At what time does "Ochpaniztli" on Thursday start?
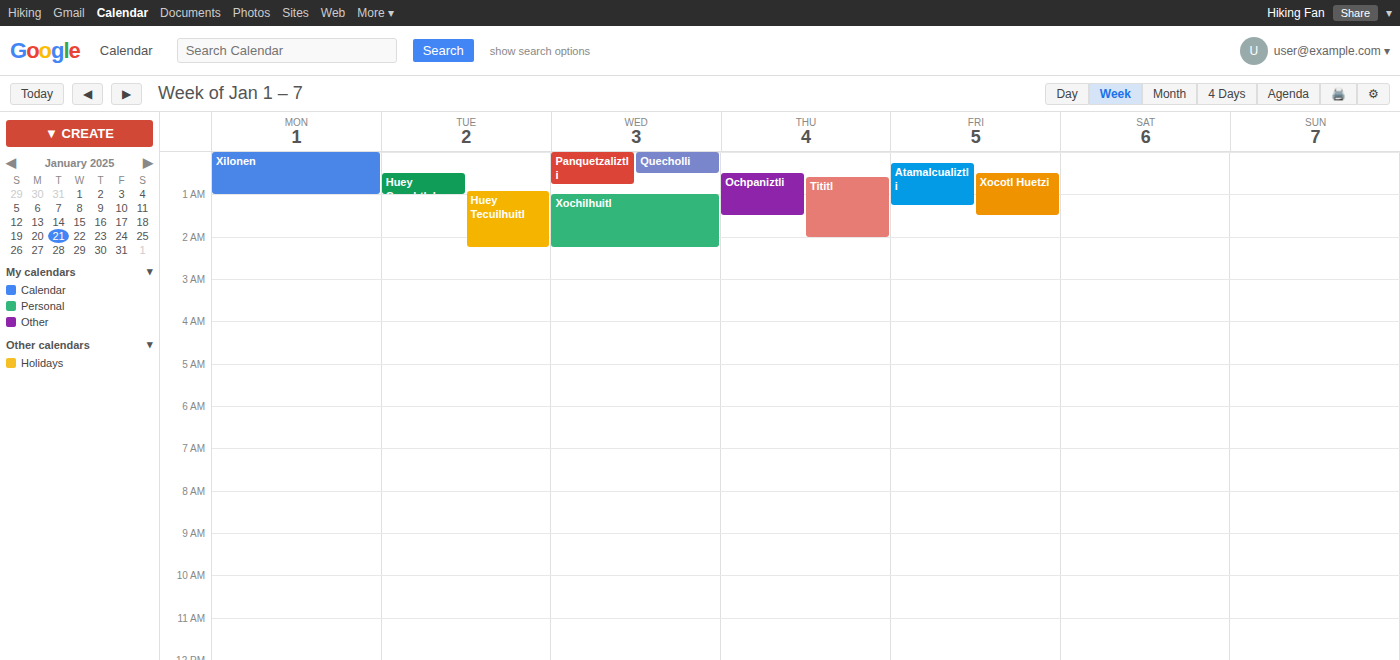
00:30